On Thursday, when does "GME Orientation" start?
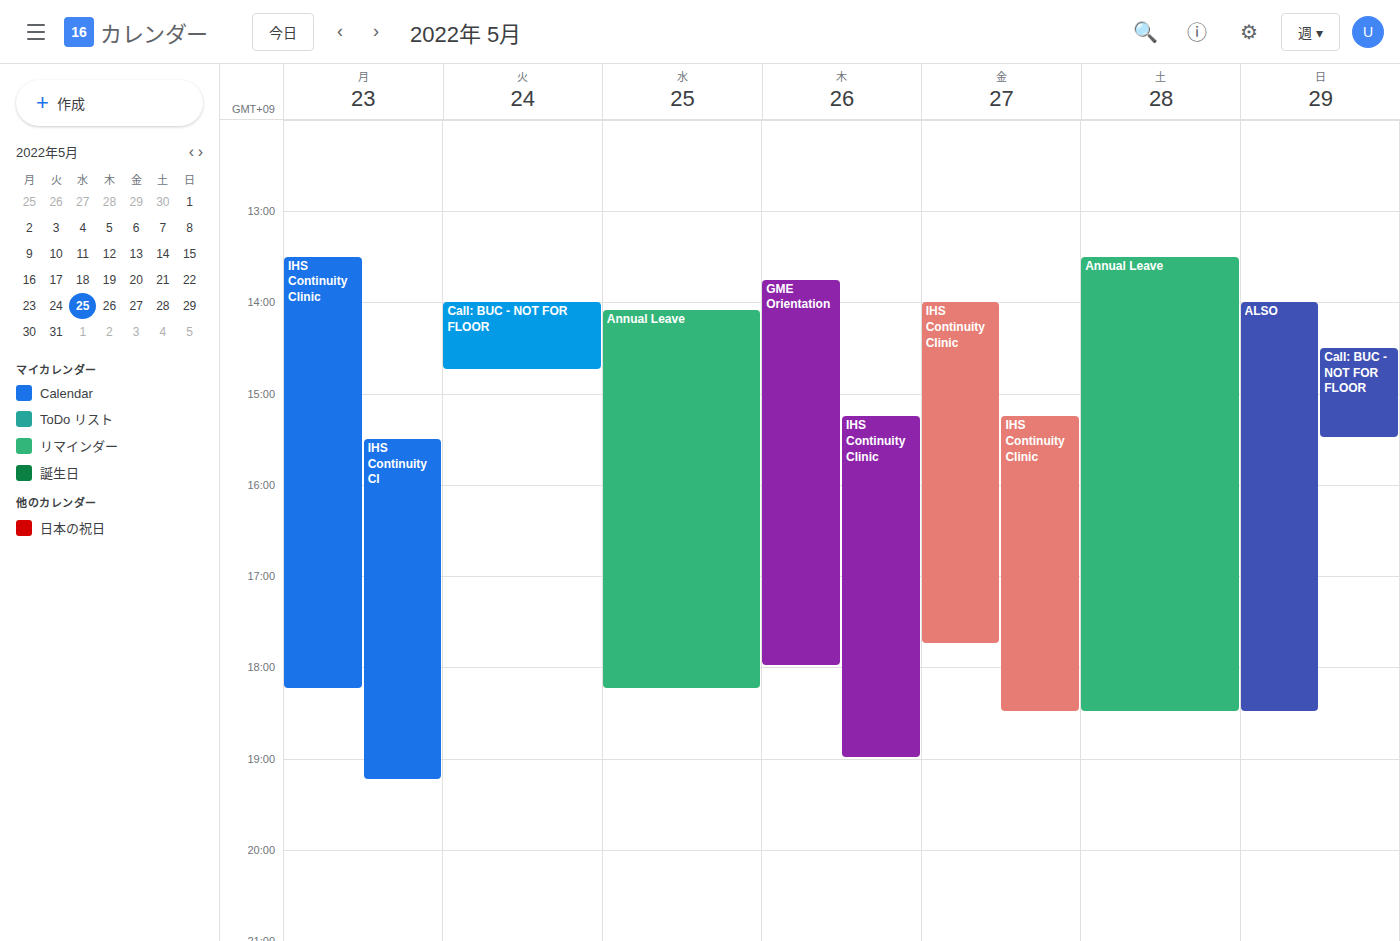
1:45 PM